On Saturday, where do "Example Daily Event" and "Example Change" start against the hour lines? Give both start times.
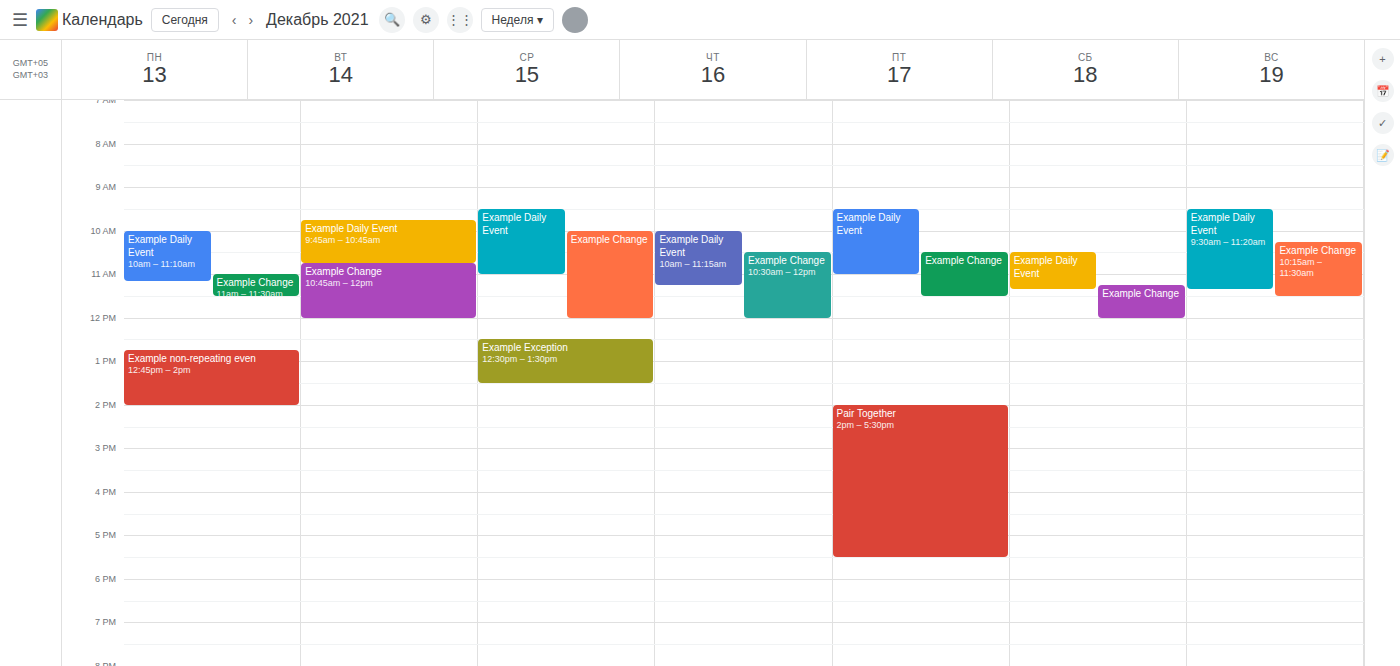
"Example Daily Event": 10:30 AM, halfway between the 10 AM and 11 AM lines. "Example Change": 11:15 AM, neither: a quarter of the way from the 11 AM line to the 12 PM line.